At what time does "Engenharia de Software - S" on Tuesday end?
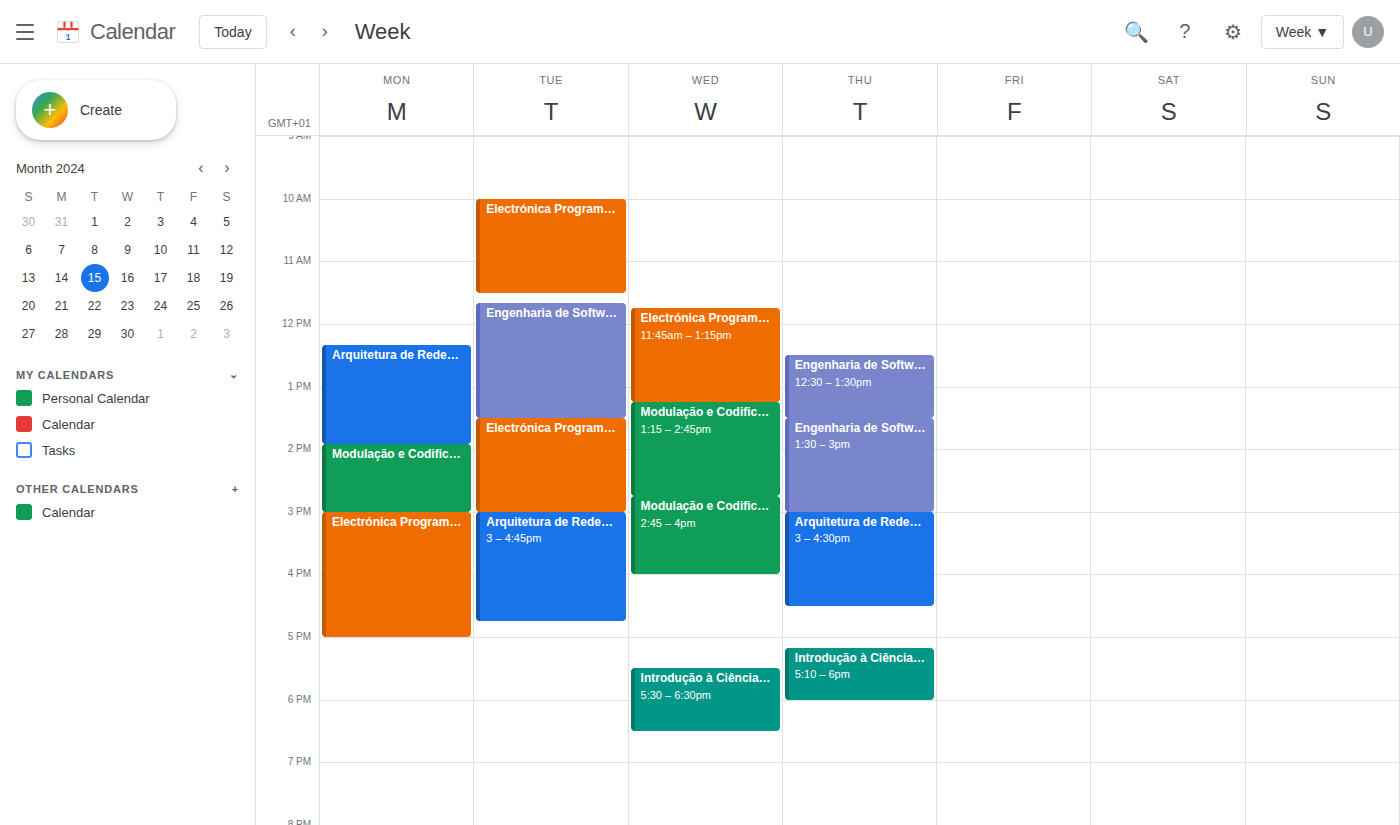
1:30 PM